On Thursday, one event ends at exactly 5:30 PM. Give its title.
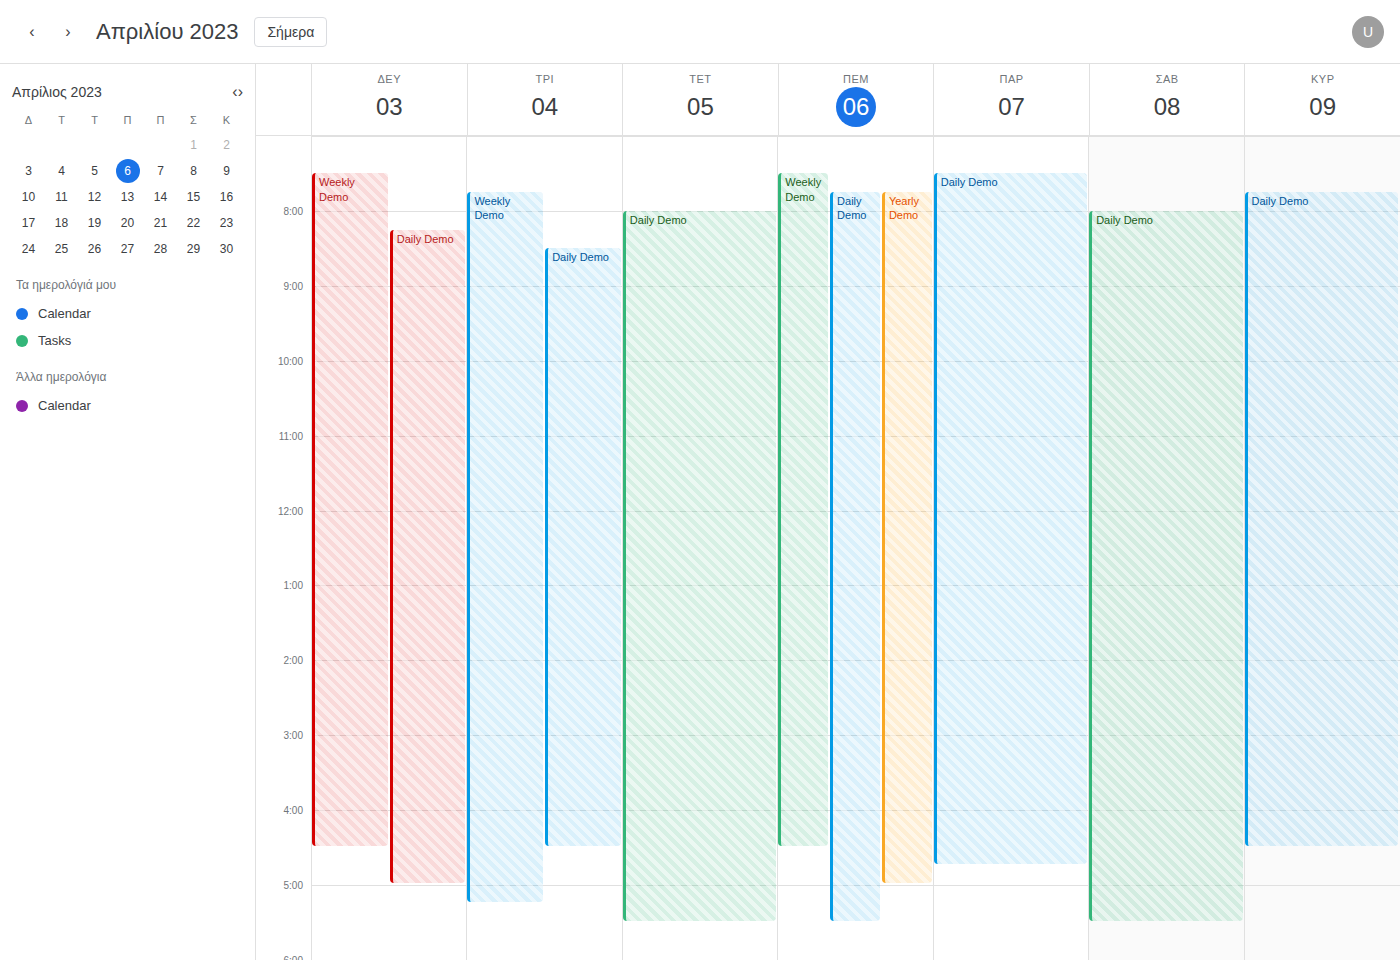
"Daily Demo"